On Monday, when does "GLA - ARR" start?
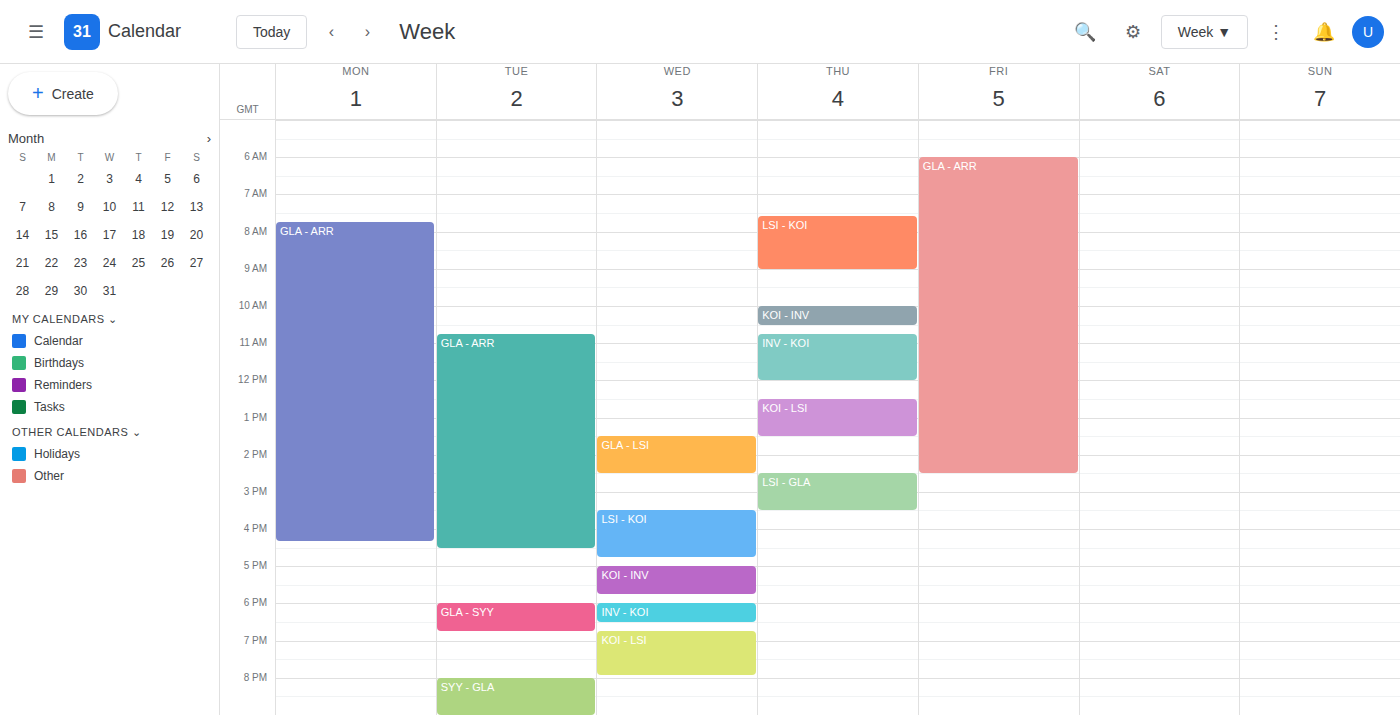
7:45 AM